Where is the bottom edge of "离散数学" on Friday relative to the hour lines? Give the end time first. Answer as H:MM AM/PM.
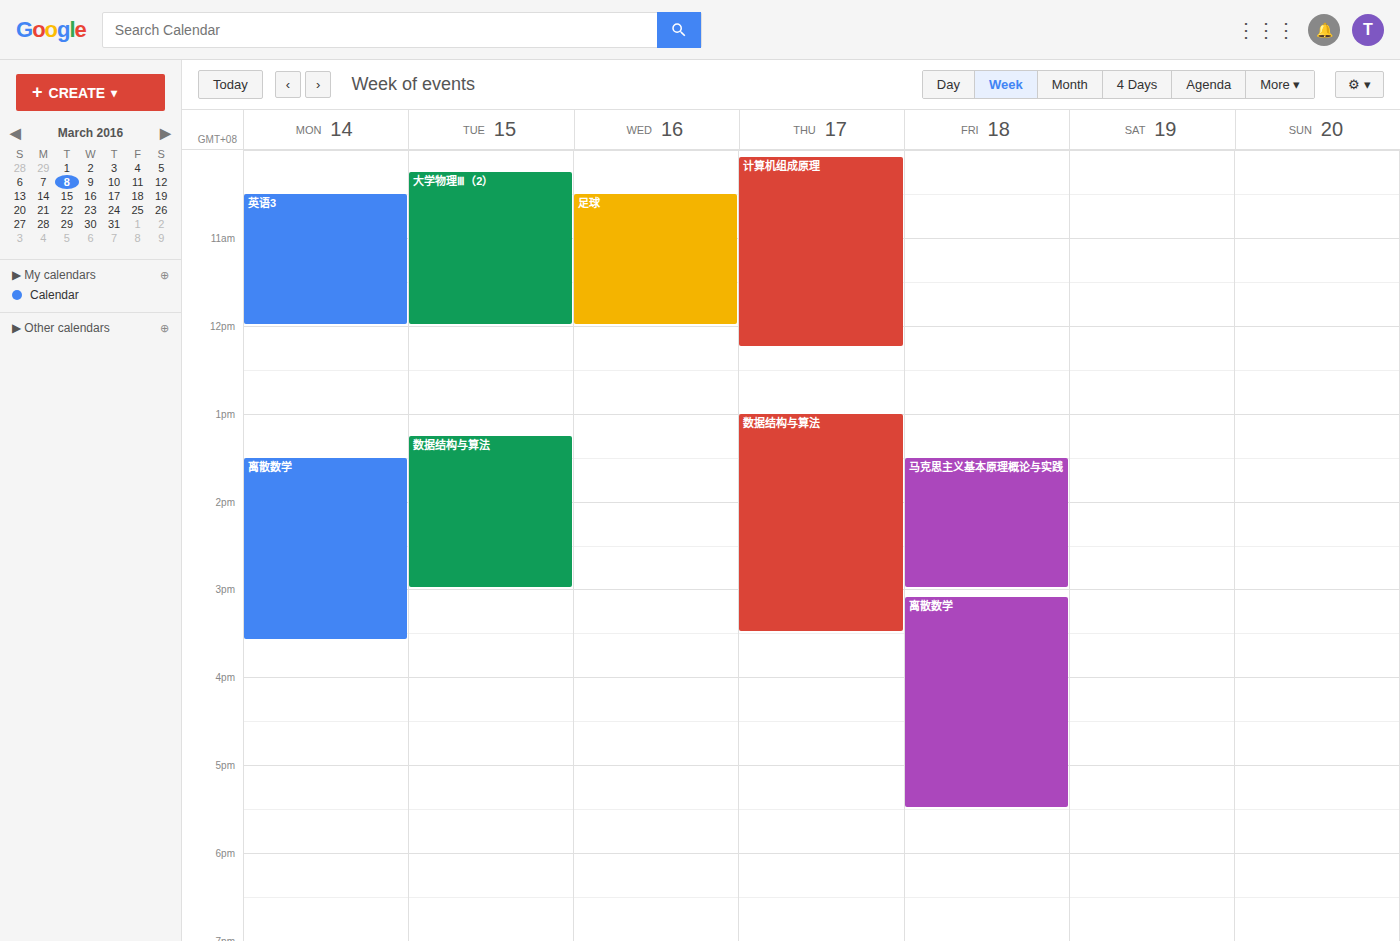
5:30 PM -- halfway between the 5 PM and 6 PM lines.